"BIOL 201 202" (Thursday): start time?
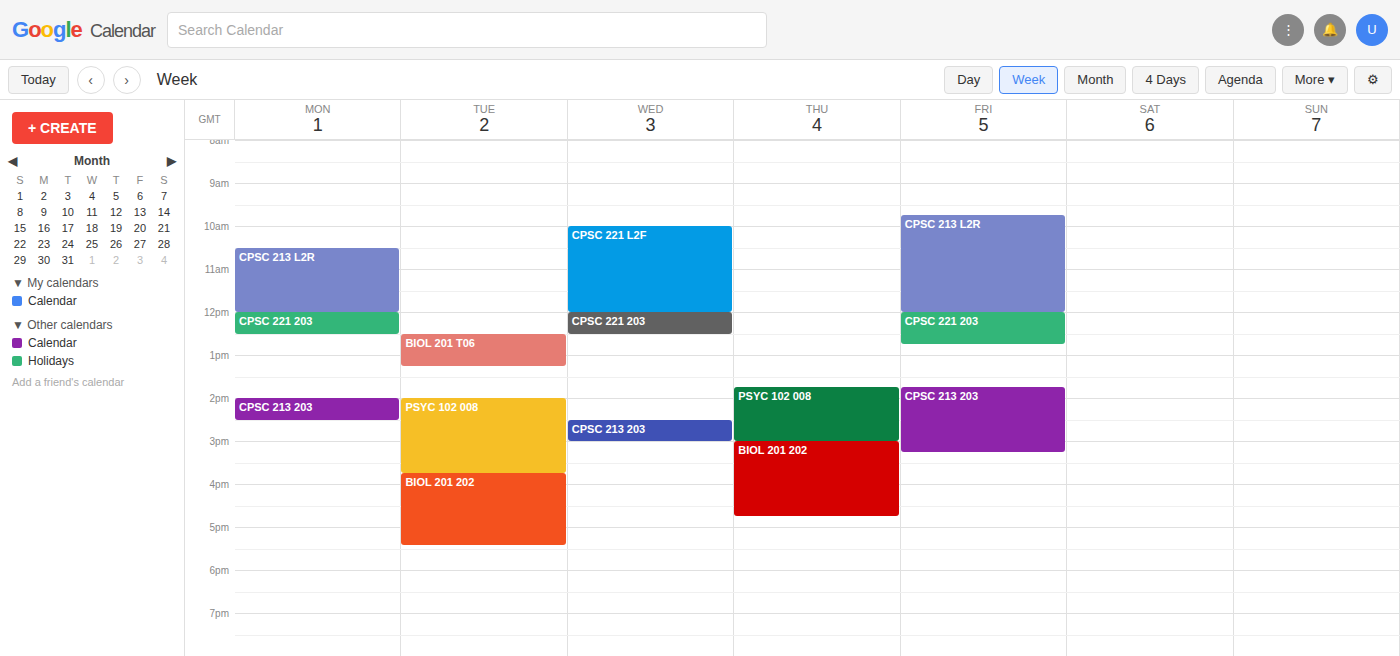
3:00 PM